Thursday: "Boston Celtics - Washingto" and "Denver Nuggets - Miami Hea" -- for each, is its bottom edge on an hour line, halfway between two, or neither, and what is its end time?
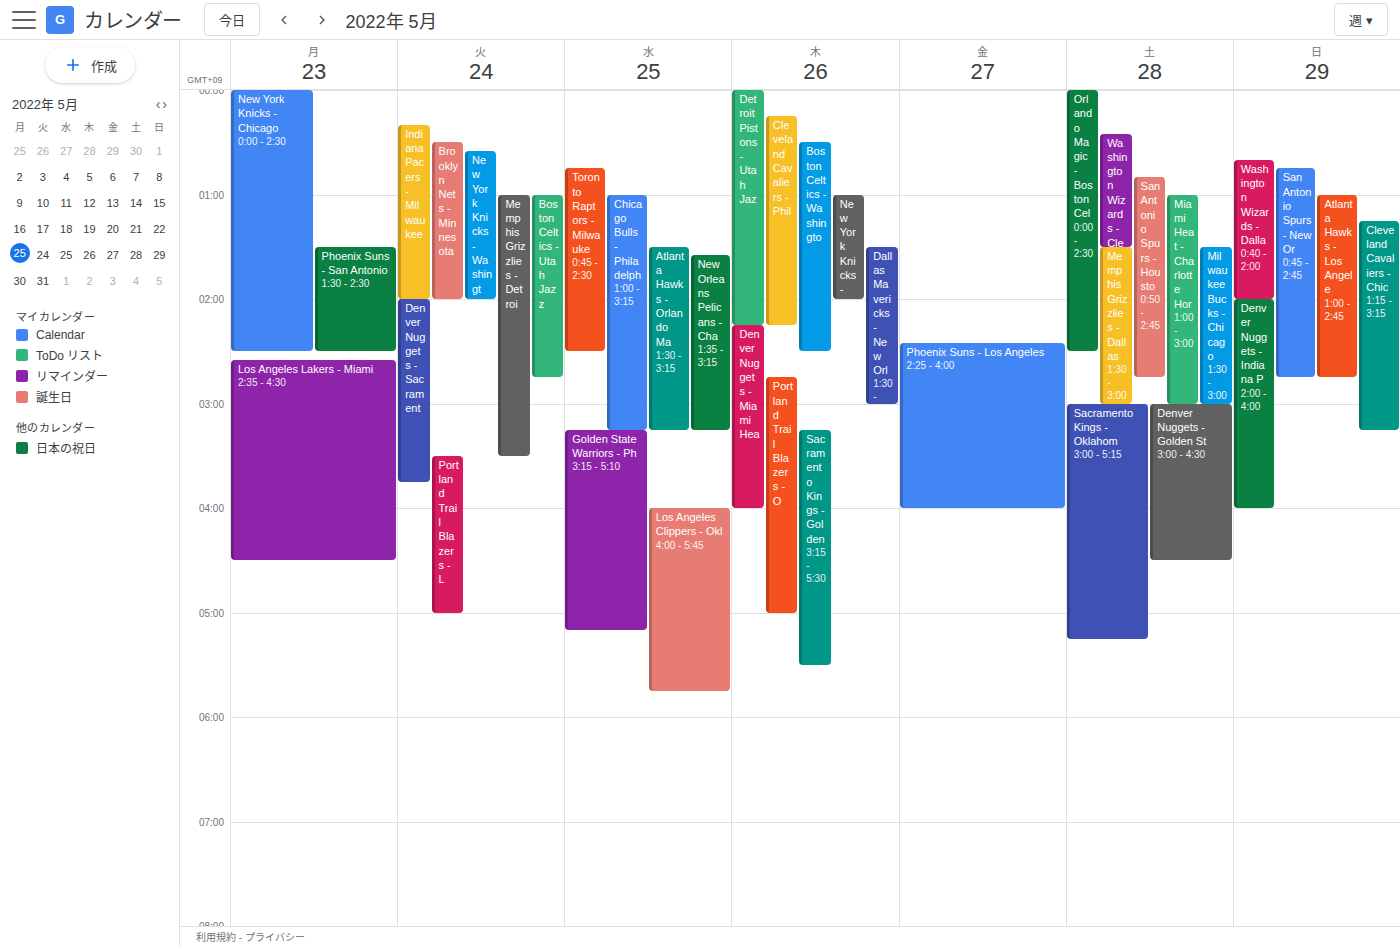
"Boston Celtics - Washingto": 2:30 AM, halfway between the 2 AM and 3 AM lines. "Denver Nuggets - Miami Hea": 4:00 AM, exactly on the 4 AM line.